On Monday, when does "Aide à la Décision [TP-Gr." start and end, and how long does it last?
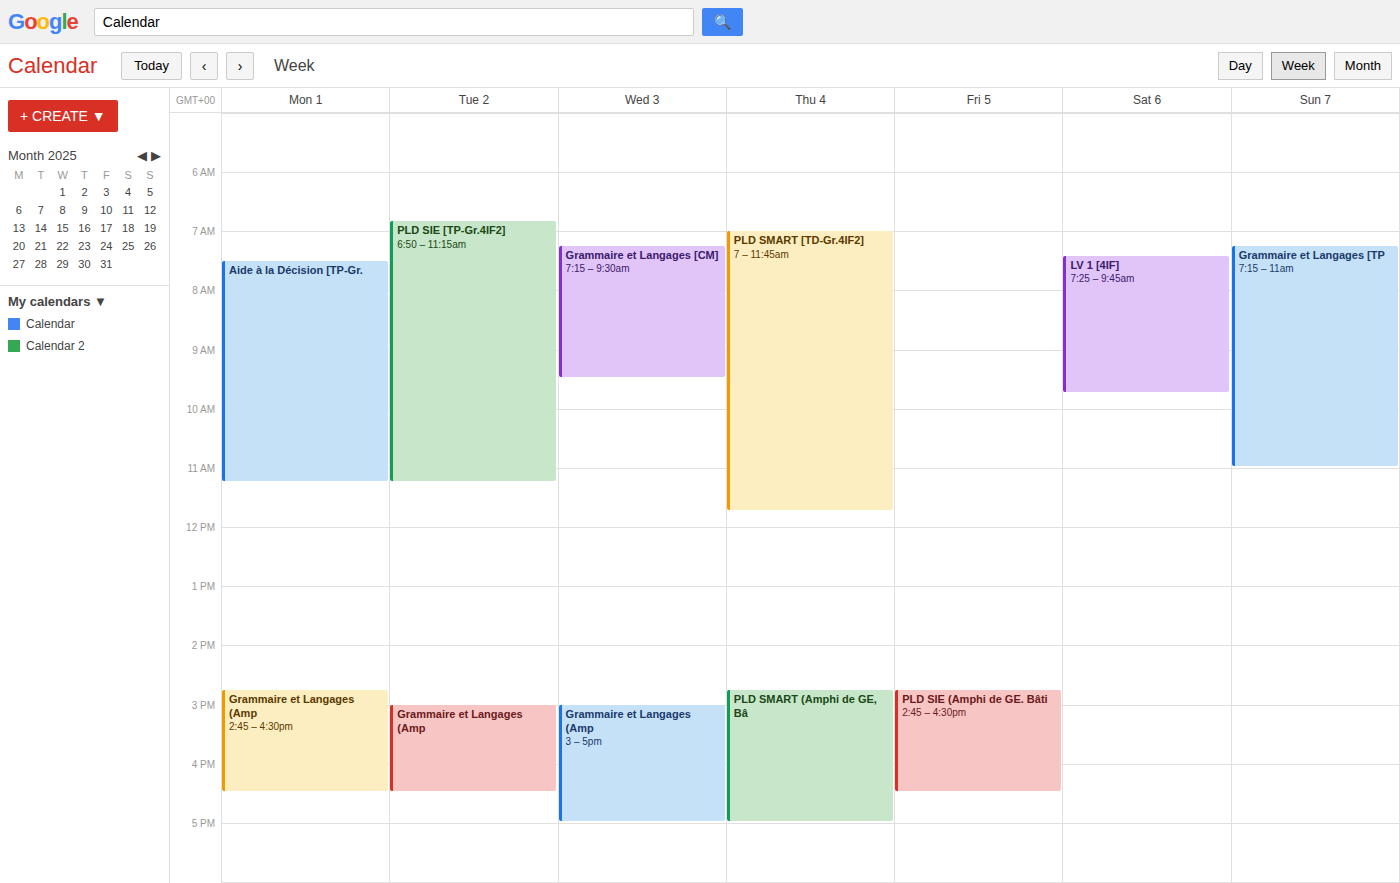
7:30 AM to 11:15 AM, 3 hours 45 minutes